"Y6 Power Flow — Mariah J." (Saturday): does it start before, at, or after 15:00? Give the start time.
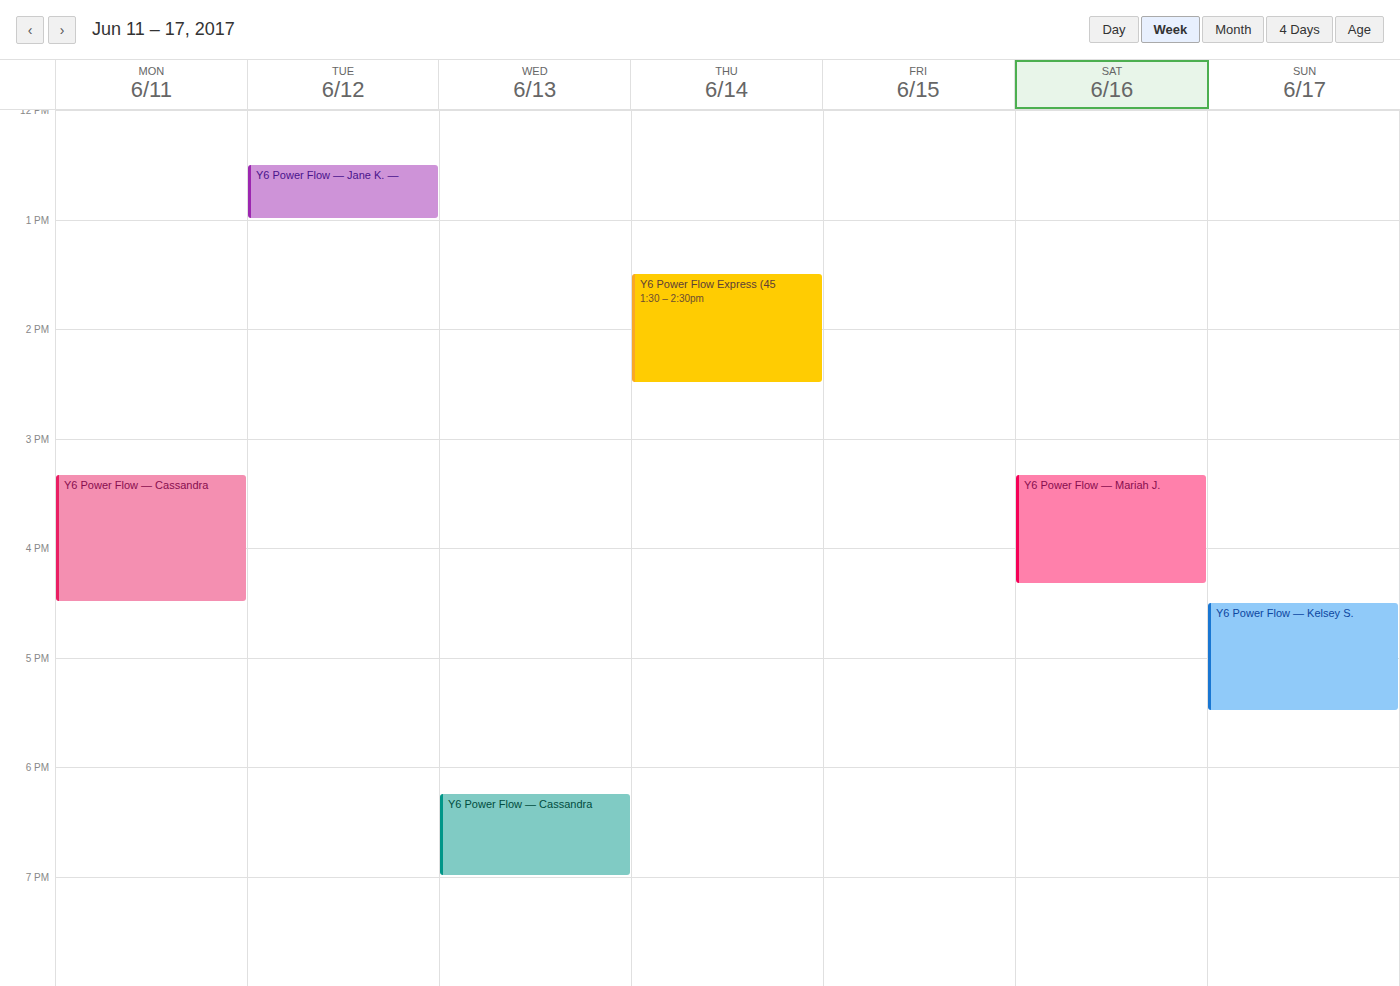
15:20 -- after 15:00, 20 minutes below the 15:00 line.